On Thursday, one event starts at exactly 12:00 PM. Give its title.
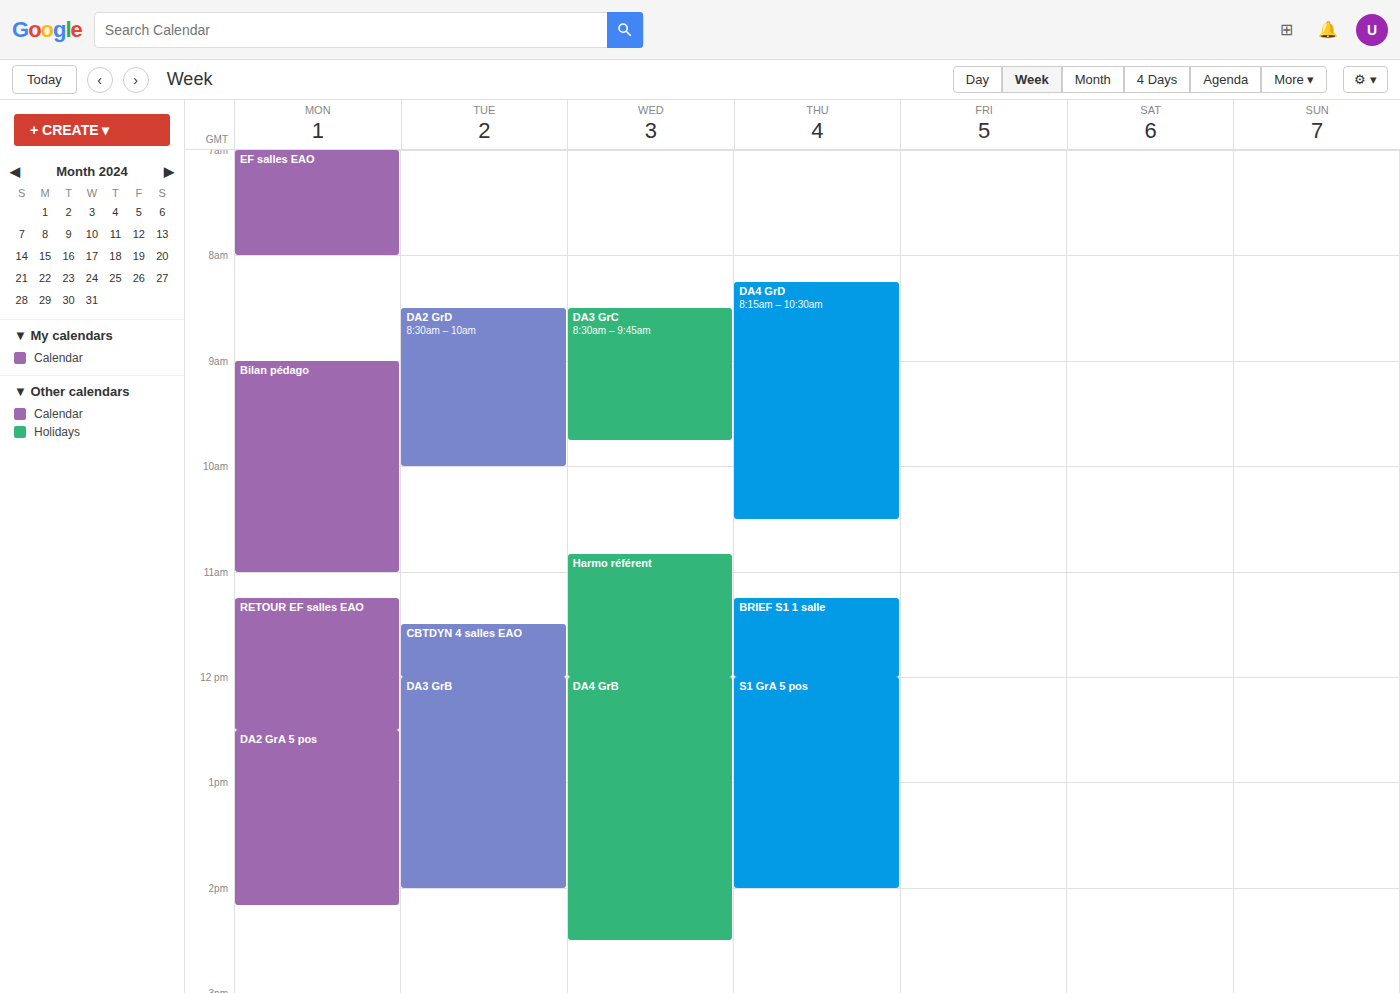
"S1 GrA 5 pos"